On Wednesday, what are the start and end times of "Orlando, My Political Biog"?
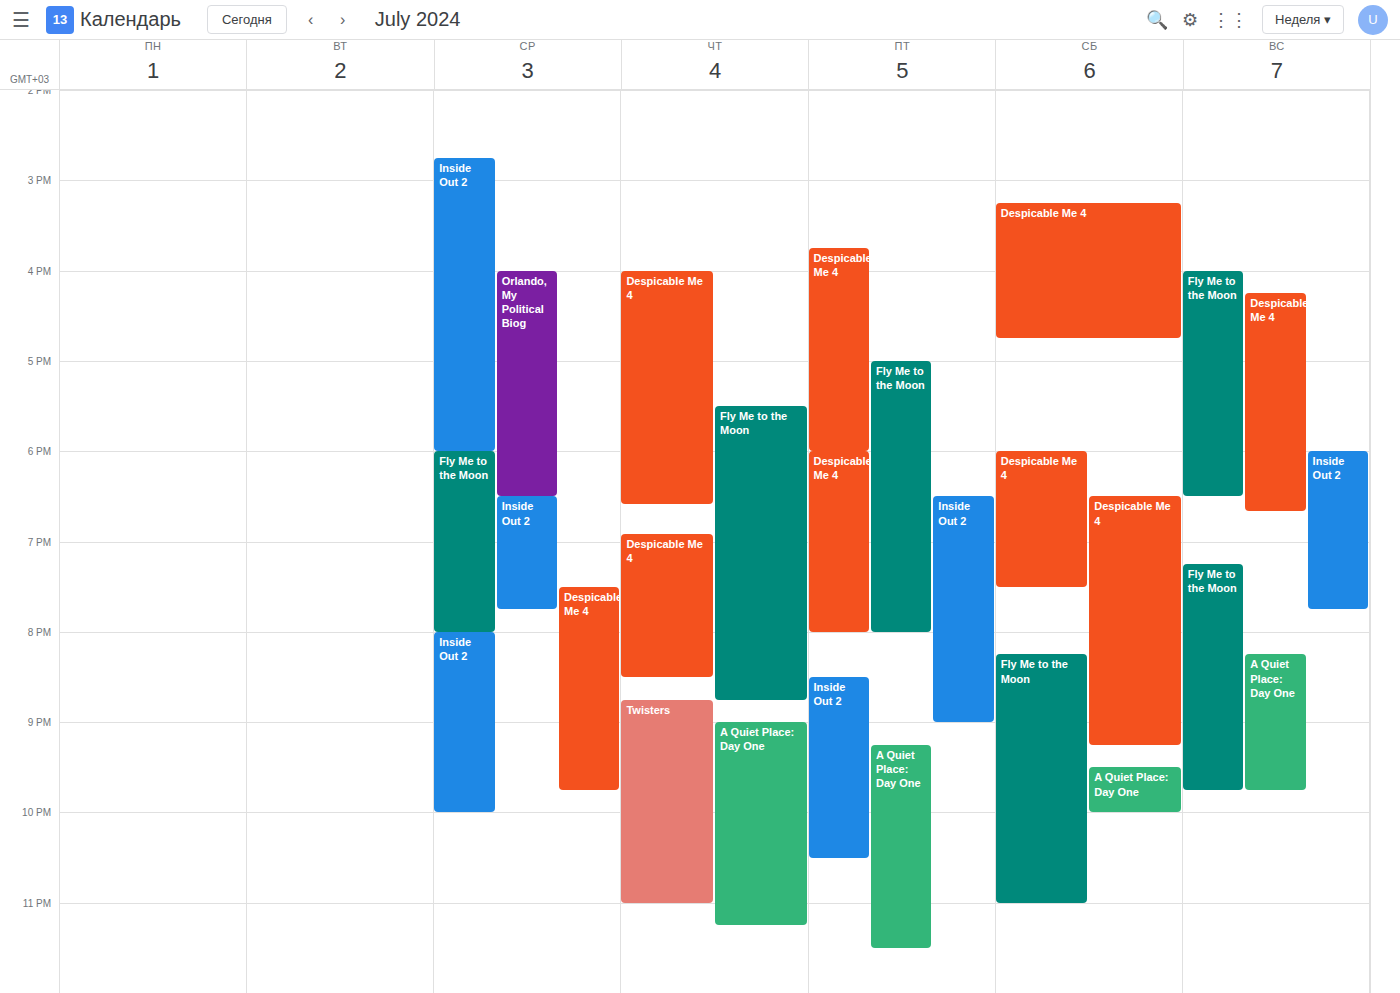
4:00 PM to 6:30 PM